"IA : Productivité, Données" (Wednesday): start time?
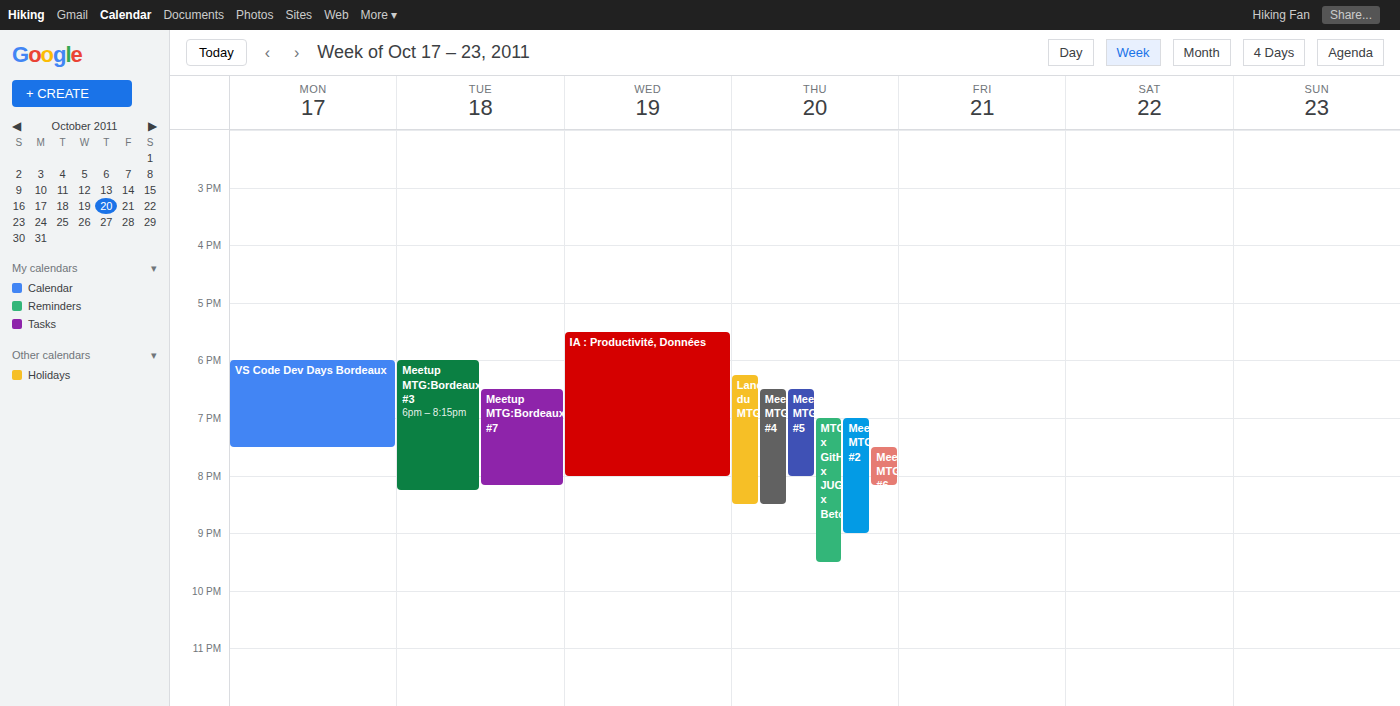
5:30 PM